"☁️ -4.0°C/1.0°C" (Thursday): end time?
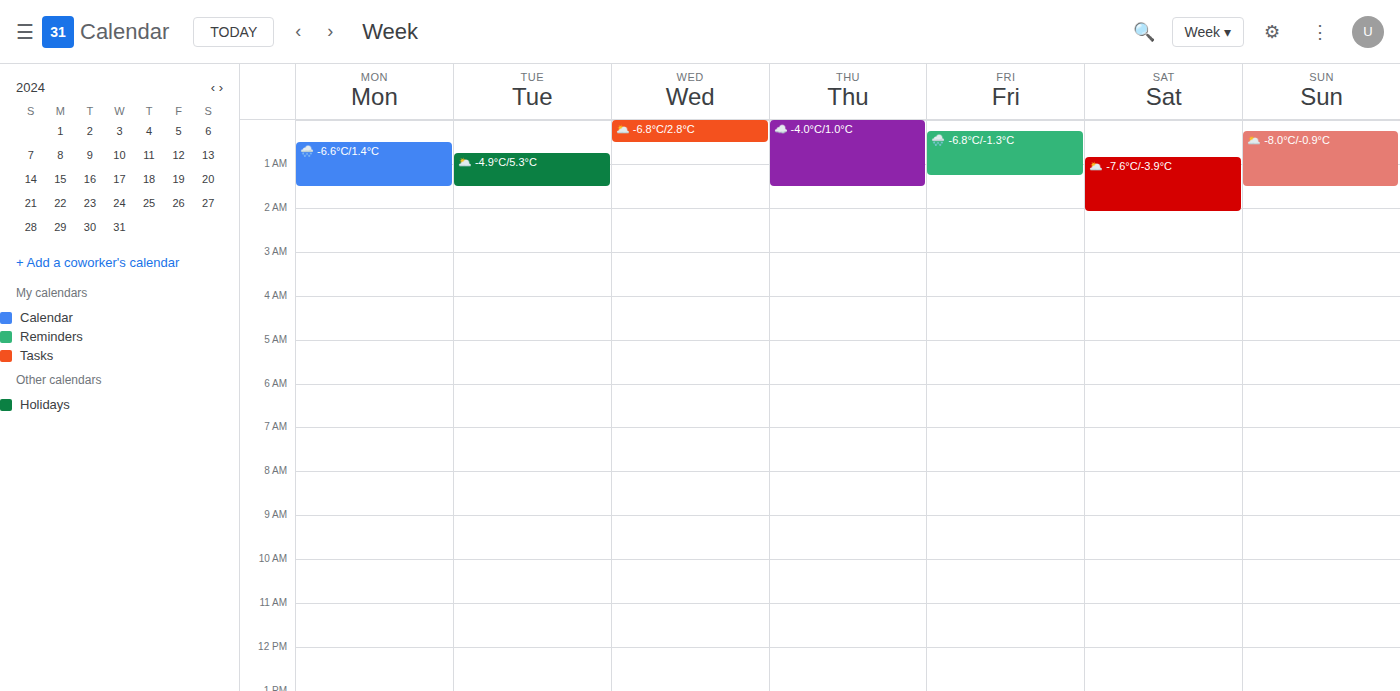
1:30 AM